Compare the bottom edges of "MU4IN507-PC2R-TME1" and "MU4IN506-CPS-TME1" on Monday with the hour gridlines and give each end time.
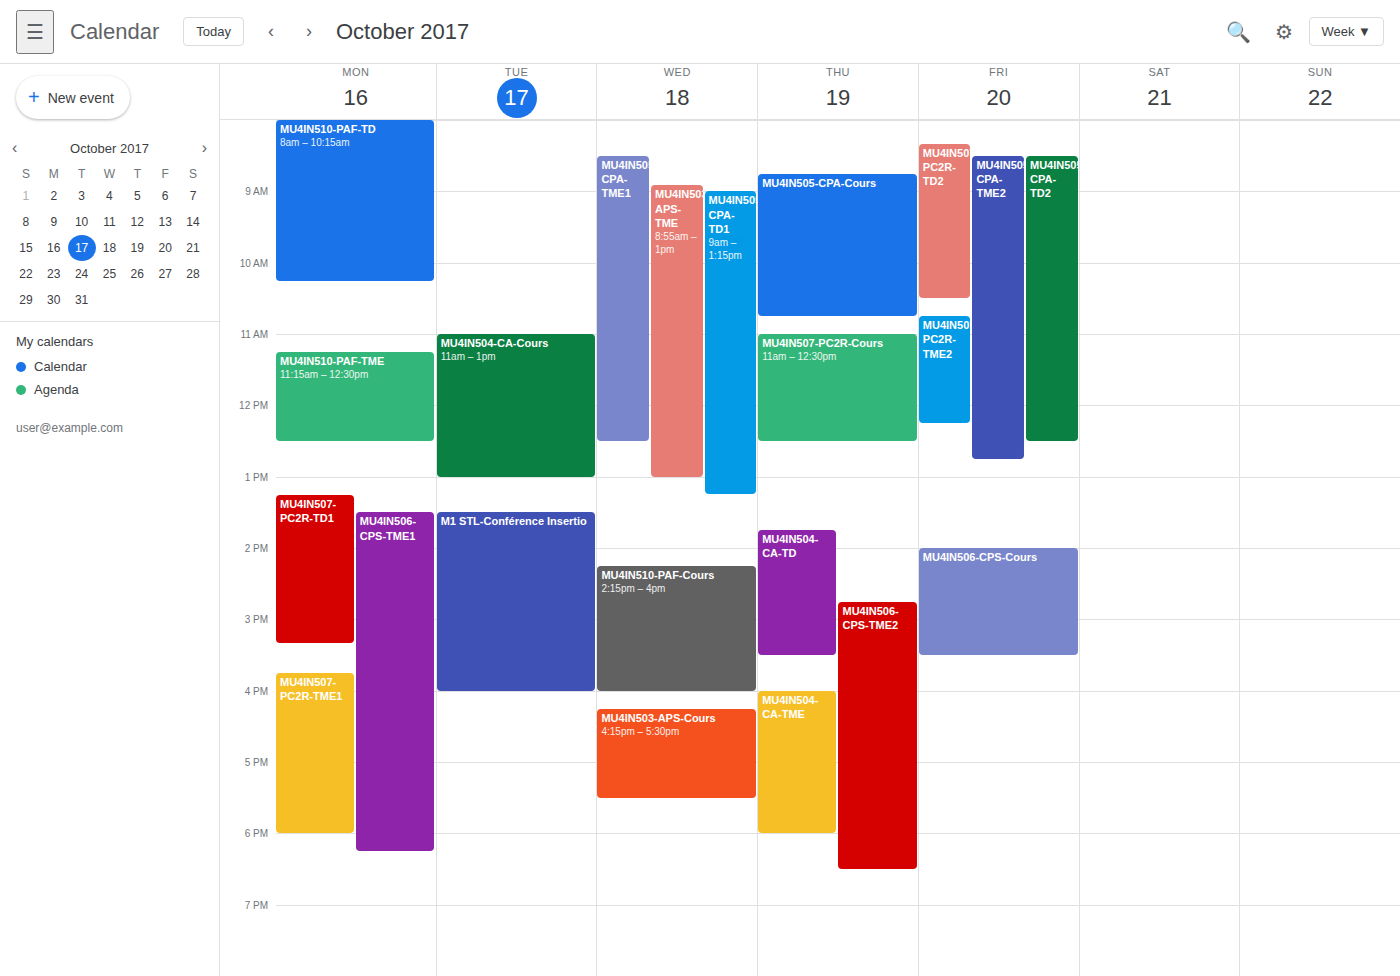
"MU4IN507-PC2R-TME1": 6:00 PM, exactly on the 6 PM line. "MU4IN506-CPS-TME1": 6:15 PM, neither: a quarter of the way from the 6 PM line to the 7 PM line.